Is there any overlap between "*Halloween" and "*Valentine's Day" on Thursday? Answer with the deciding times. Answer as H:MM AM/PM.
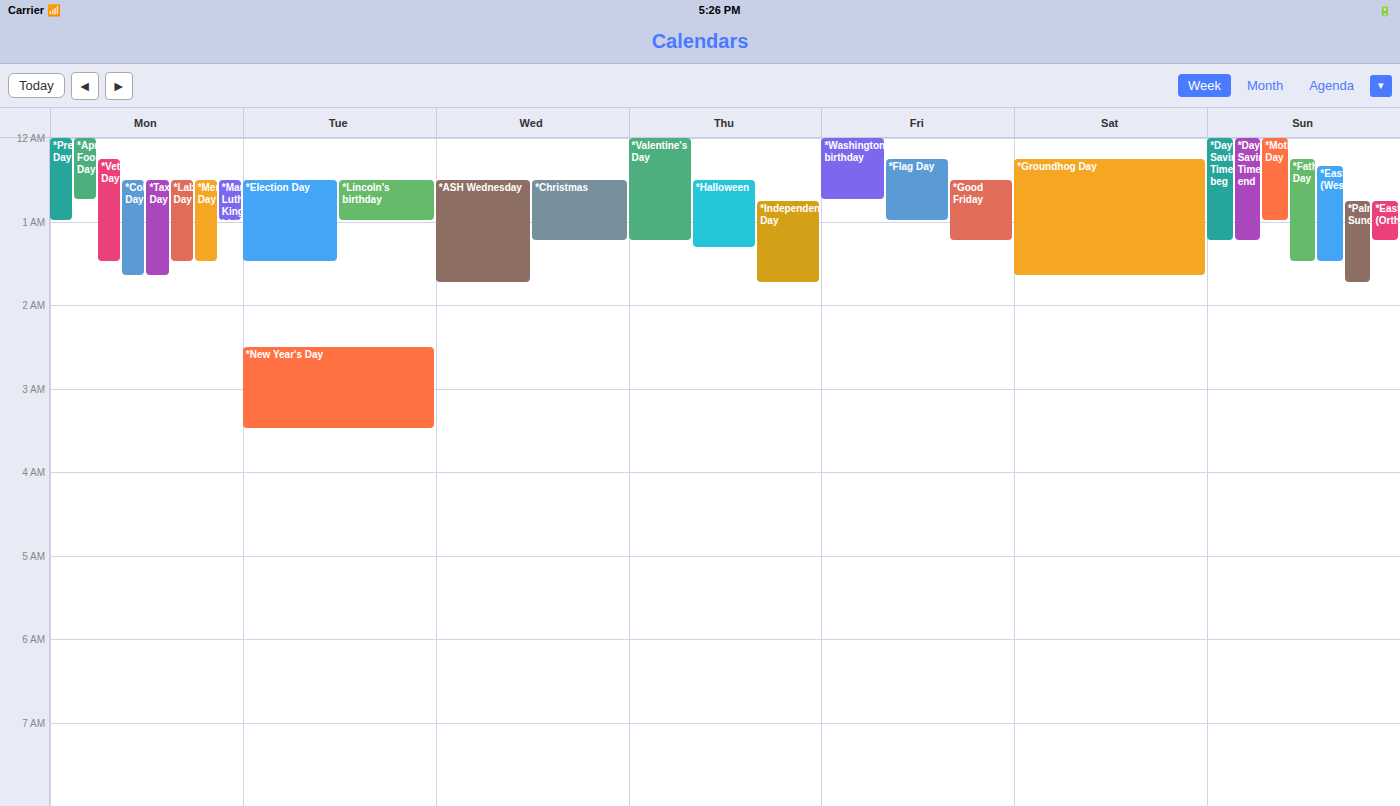
"*Halloween" starts at 12:30 AM, before "*Valentine's Day" ends at 1:15 AM -- they overlap.